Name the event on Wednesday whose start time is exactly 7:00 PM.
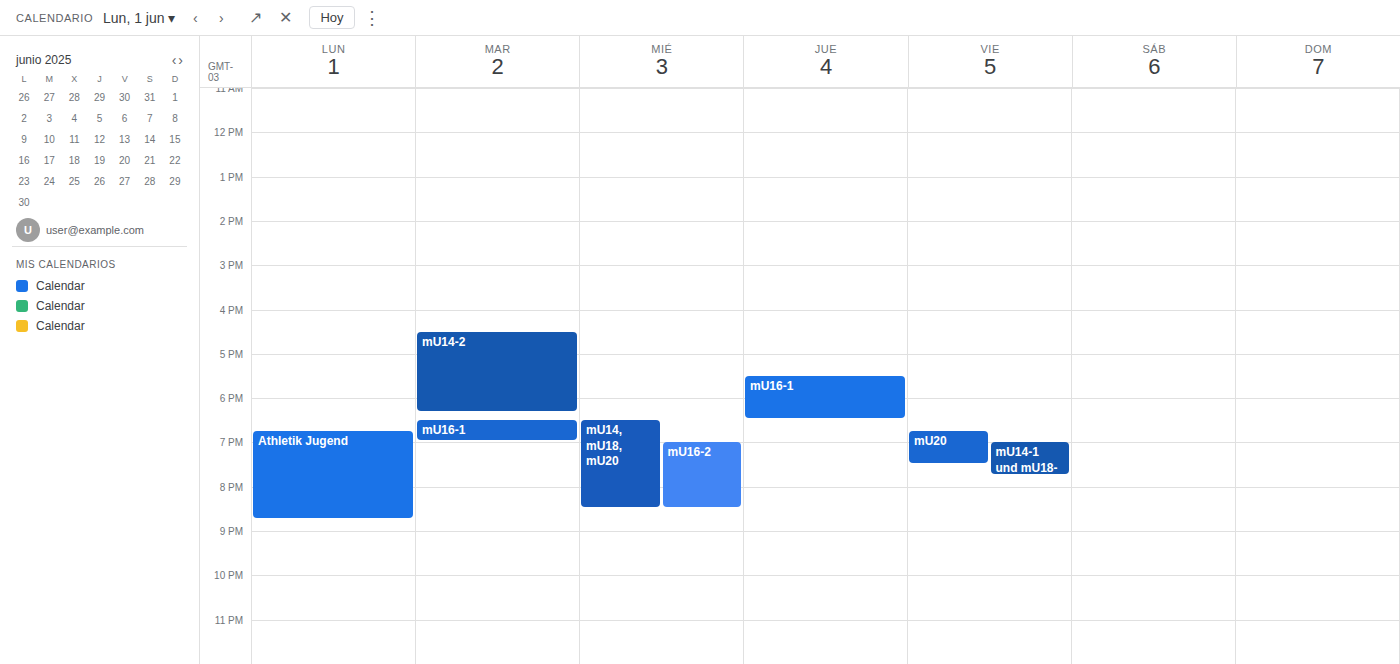
"mU16-2"